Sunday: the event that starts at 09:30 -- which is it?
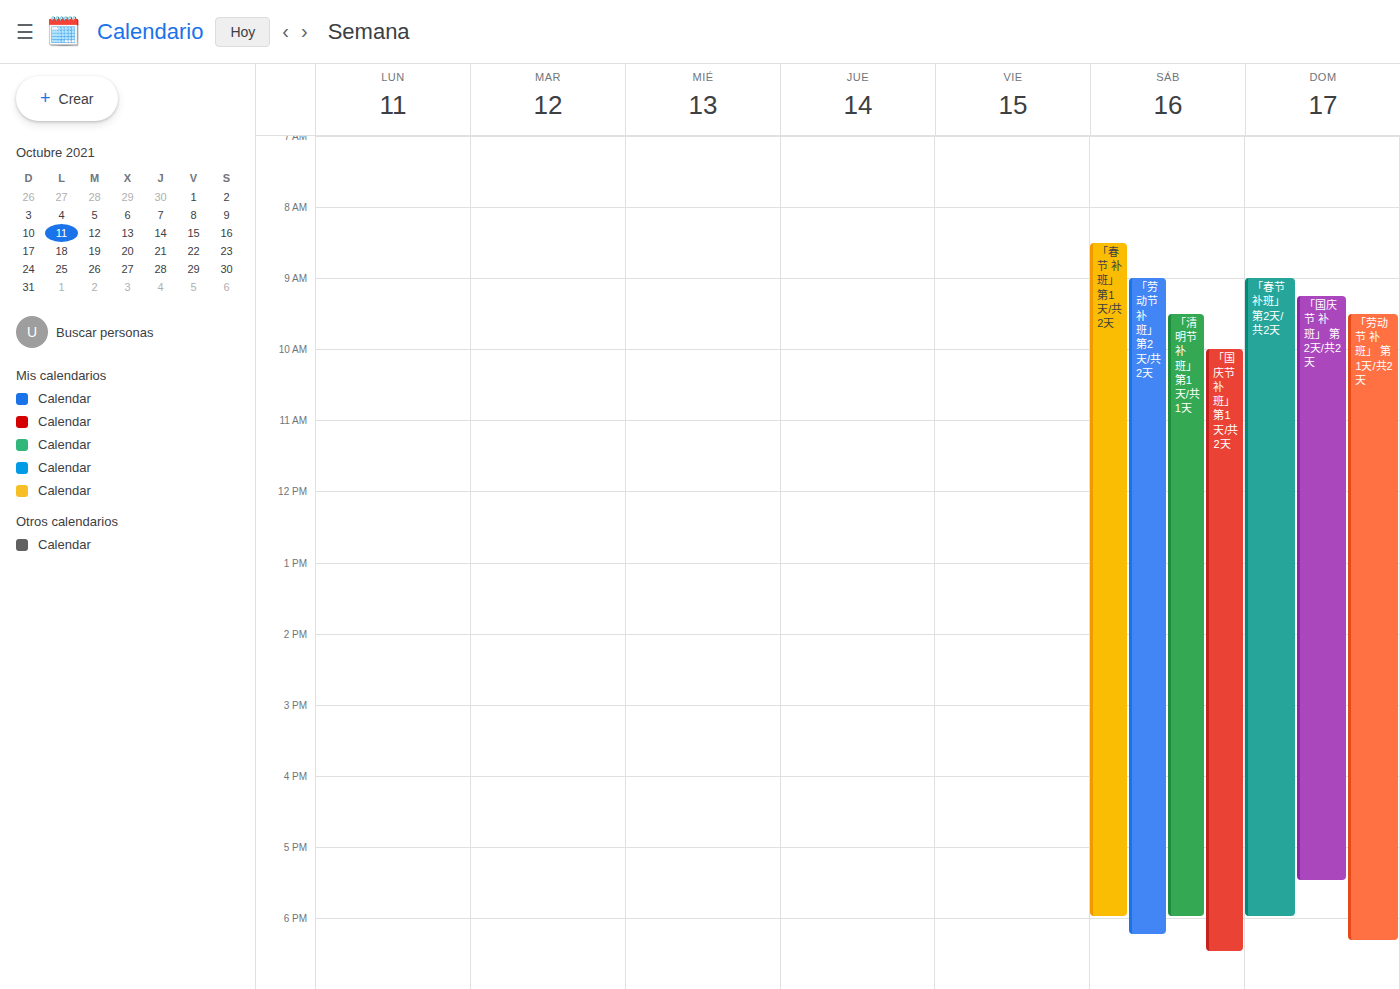
"「劳动节 补班」 第1天/共2天"